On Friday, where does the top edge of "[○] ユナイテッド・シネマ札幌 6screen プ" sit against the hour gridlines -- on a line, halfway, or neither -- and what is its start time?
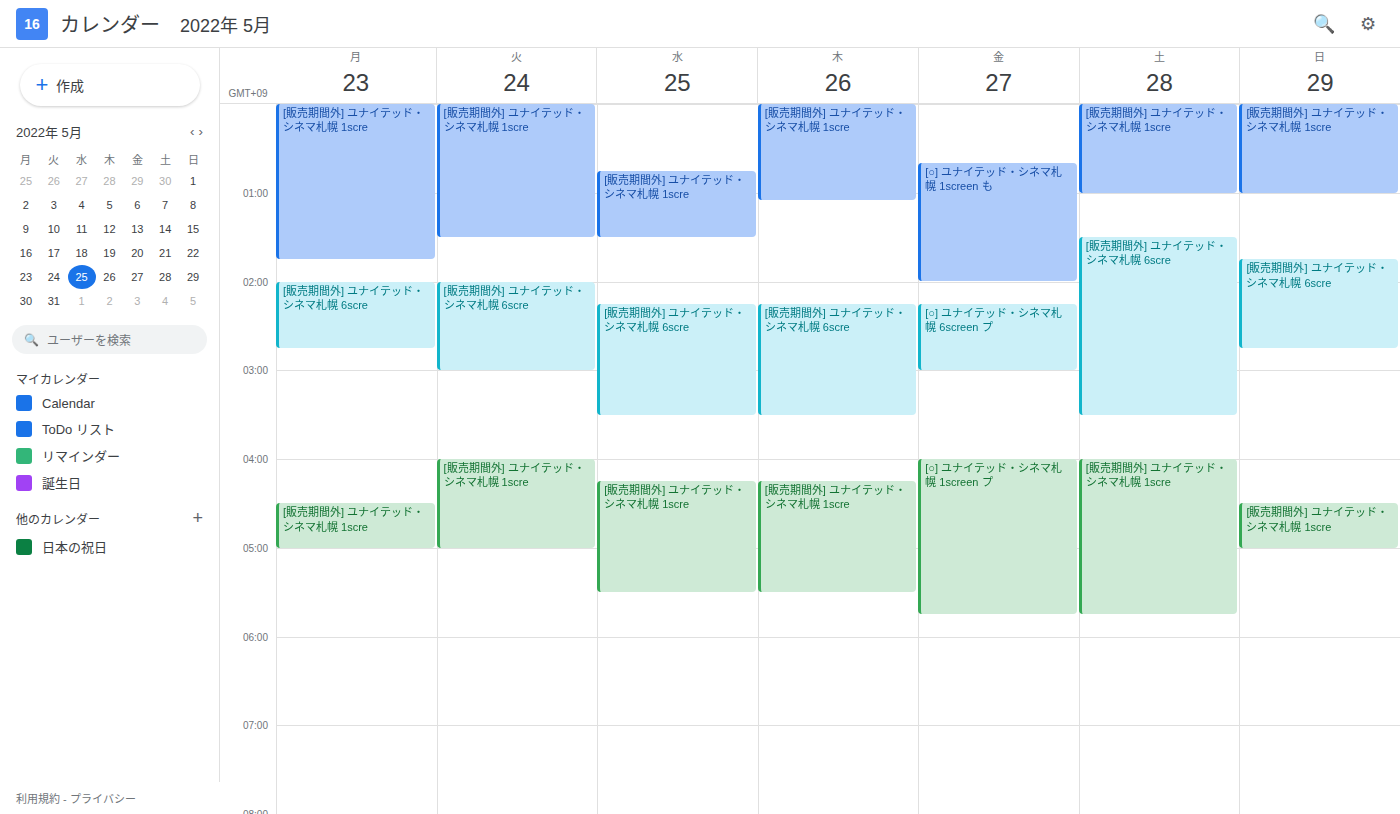
2:15 AM -- neither: a quarter of the way from the 2 AM line to the 3 AM line.